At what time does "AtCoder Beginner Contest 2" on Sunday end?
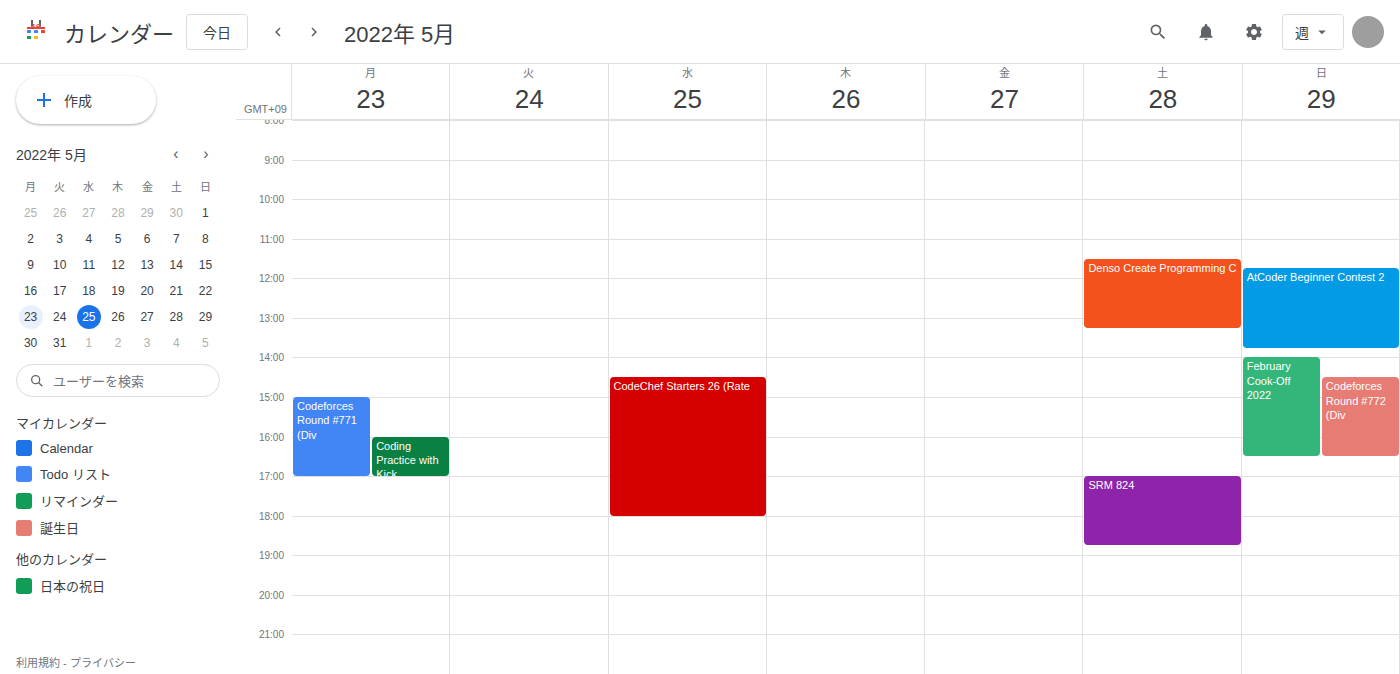
13:45